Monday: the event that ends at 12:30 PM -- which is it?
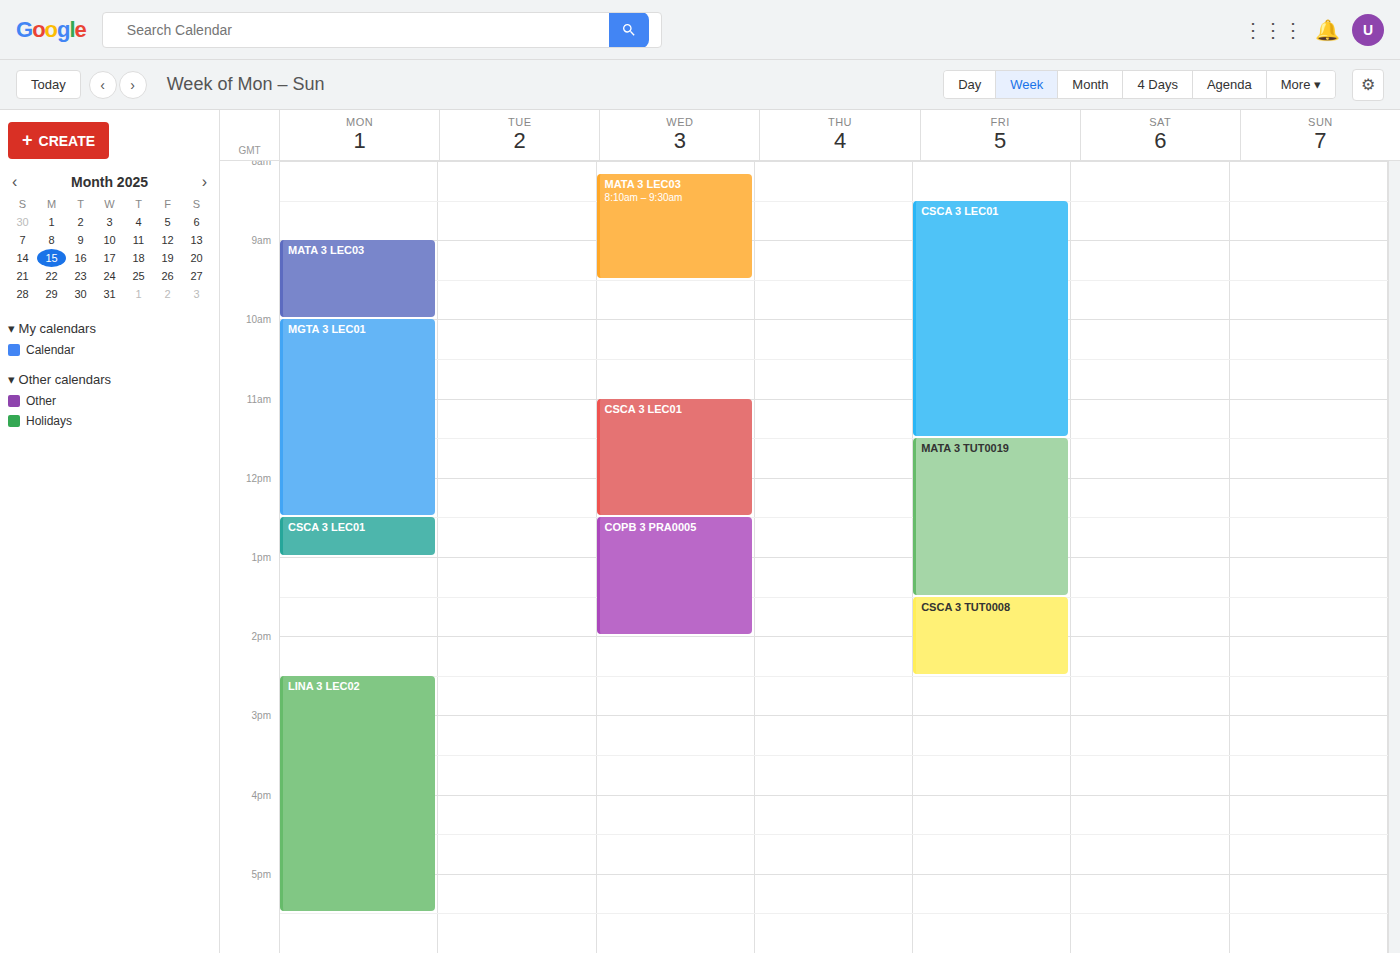
"MGTA 3 LEC01"